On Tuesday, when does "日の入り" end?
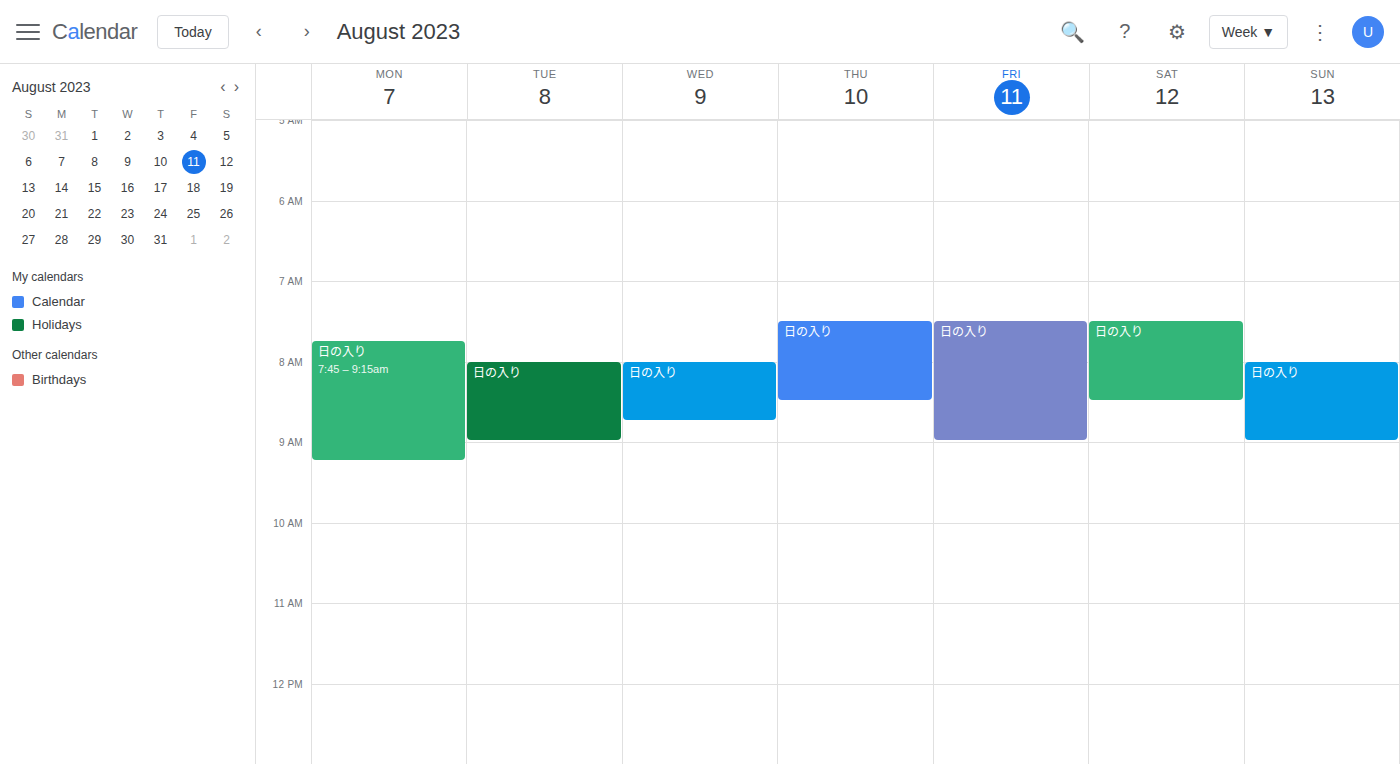
9:00 AM